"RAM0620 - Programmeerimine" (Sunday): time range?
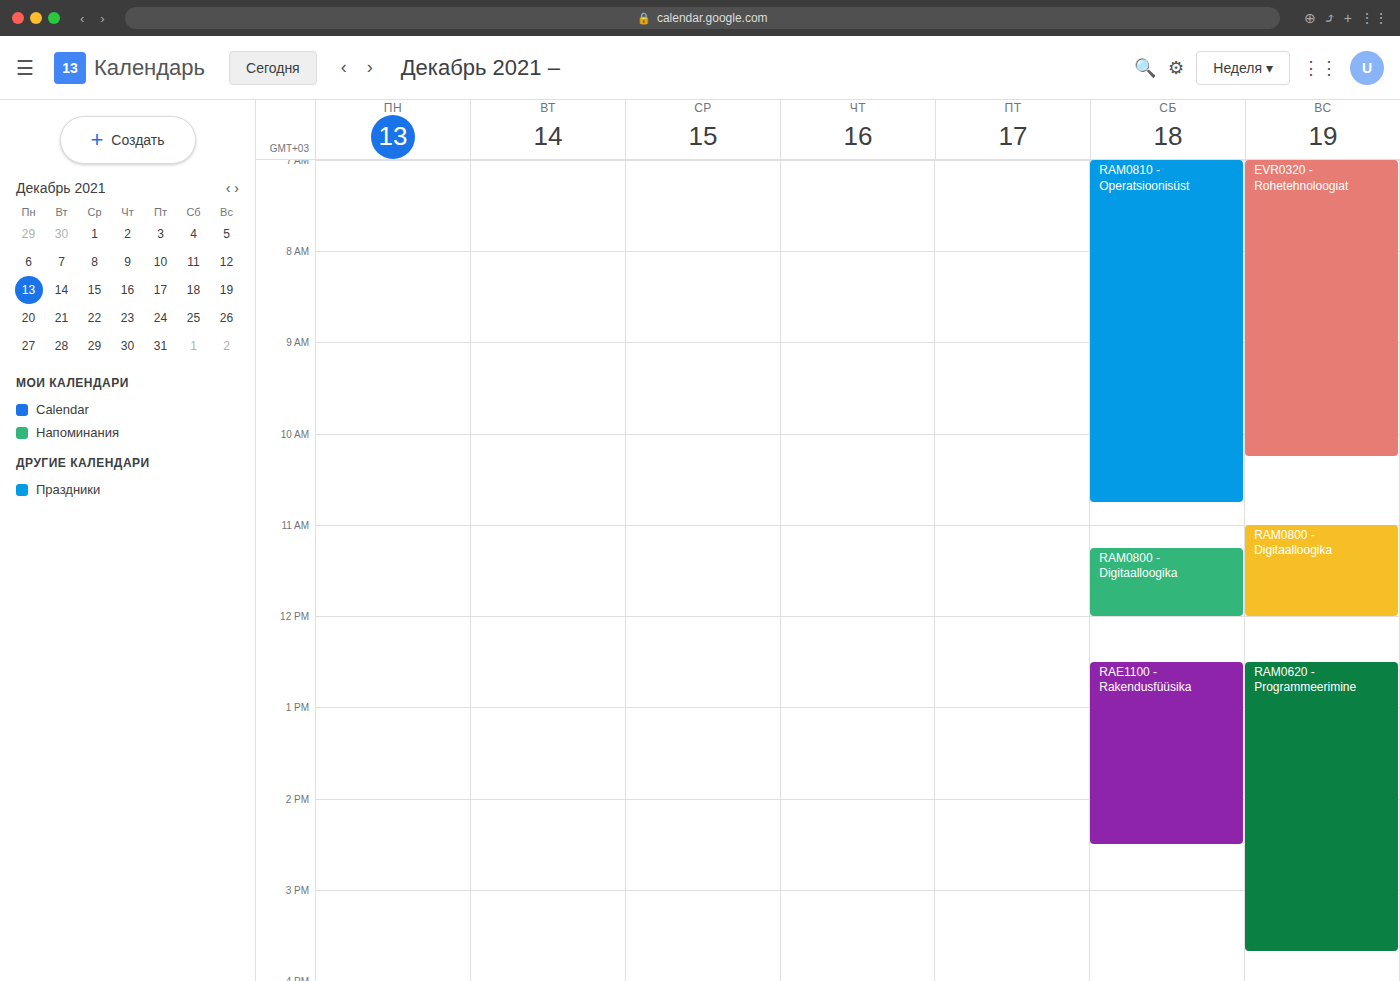
12:30 to 15:40